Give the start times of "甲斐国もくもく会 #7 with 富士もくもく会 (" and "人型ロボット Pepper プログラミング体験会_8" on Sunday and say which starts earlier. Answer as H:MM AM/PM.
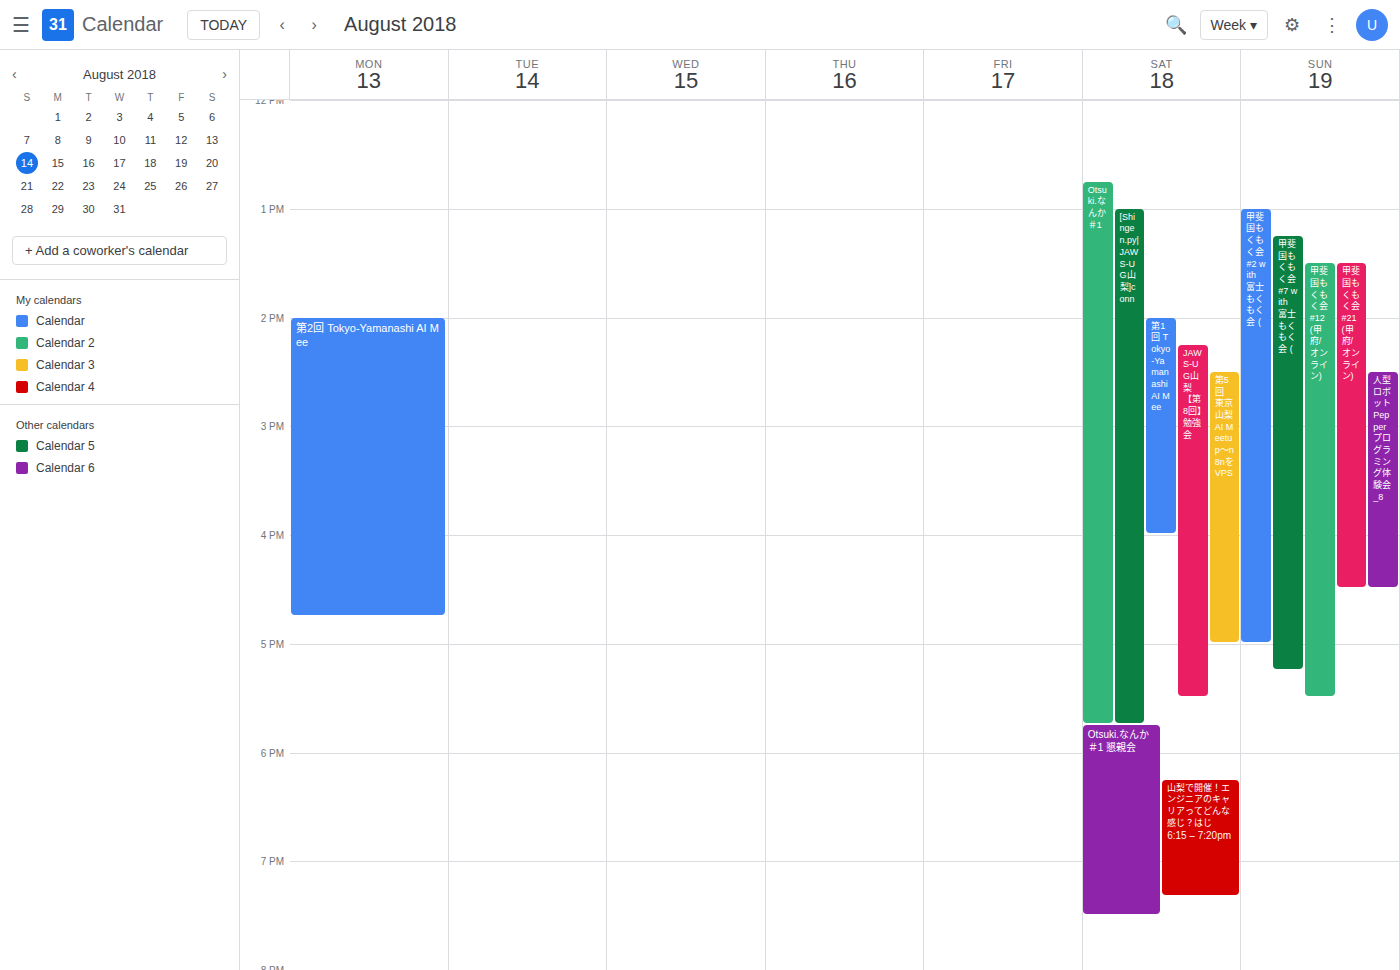
"甲斐国もくもく会 #7 with 富士もくもく会 (" 1:15 PM; "人型ロボット Pepper プログラミング体験会_8" 2:30 PM.